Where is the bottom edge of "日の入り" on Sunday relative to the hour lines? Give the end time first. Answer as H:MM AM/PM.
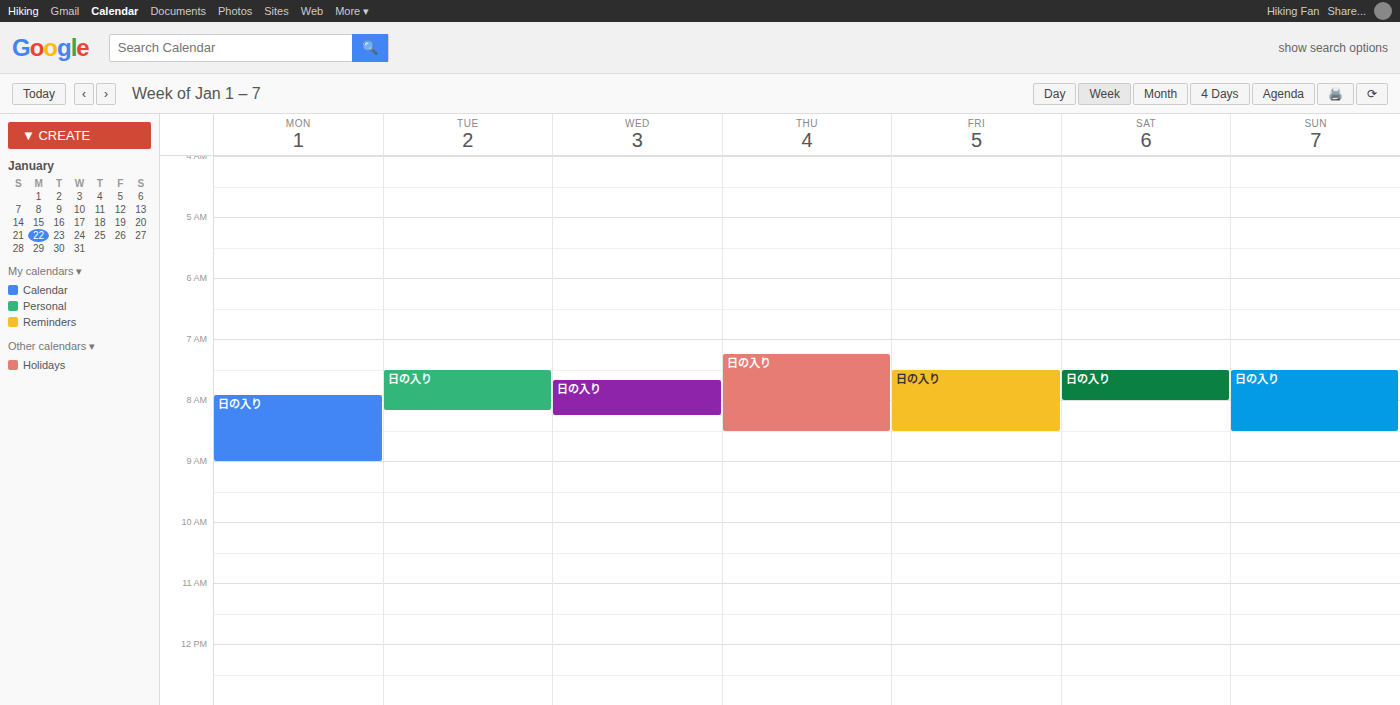
8:30 AM -- halfway between the 8 AM and 9 AM lines.